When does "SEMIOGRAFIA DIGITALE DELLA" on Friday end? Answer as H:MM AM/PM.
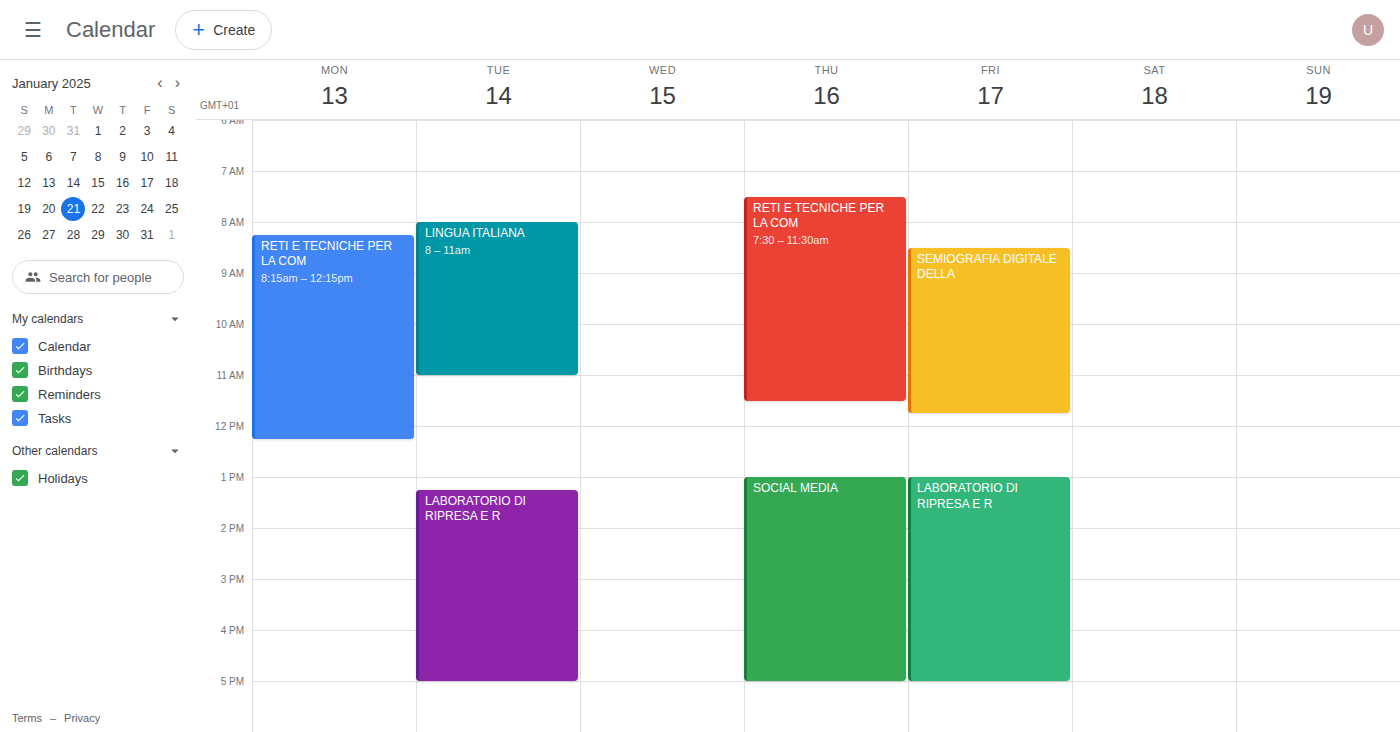
11:45 AM